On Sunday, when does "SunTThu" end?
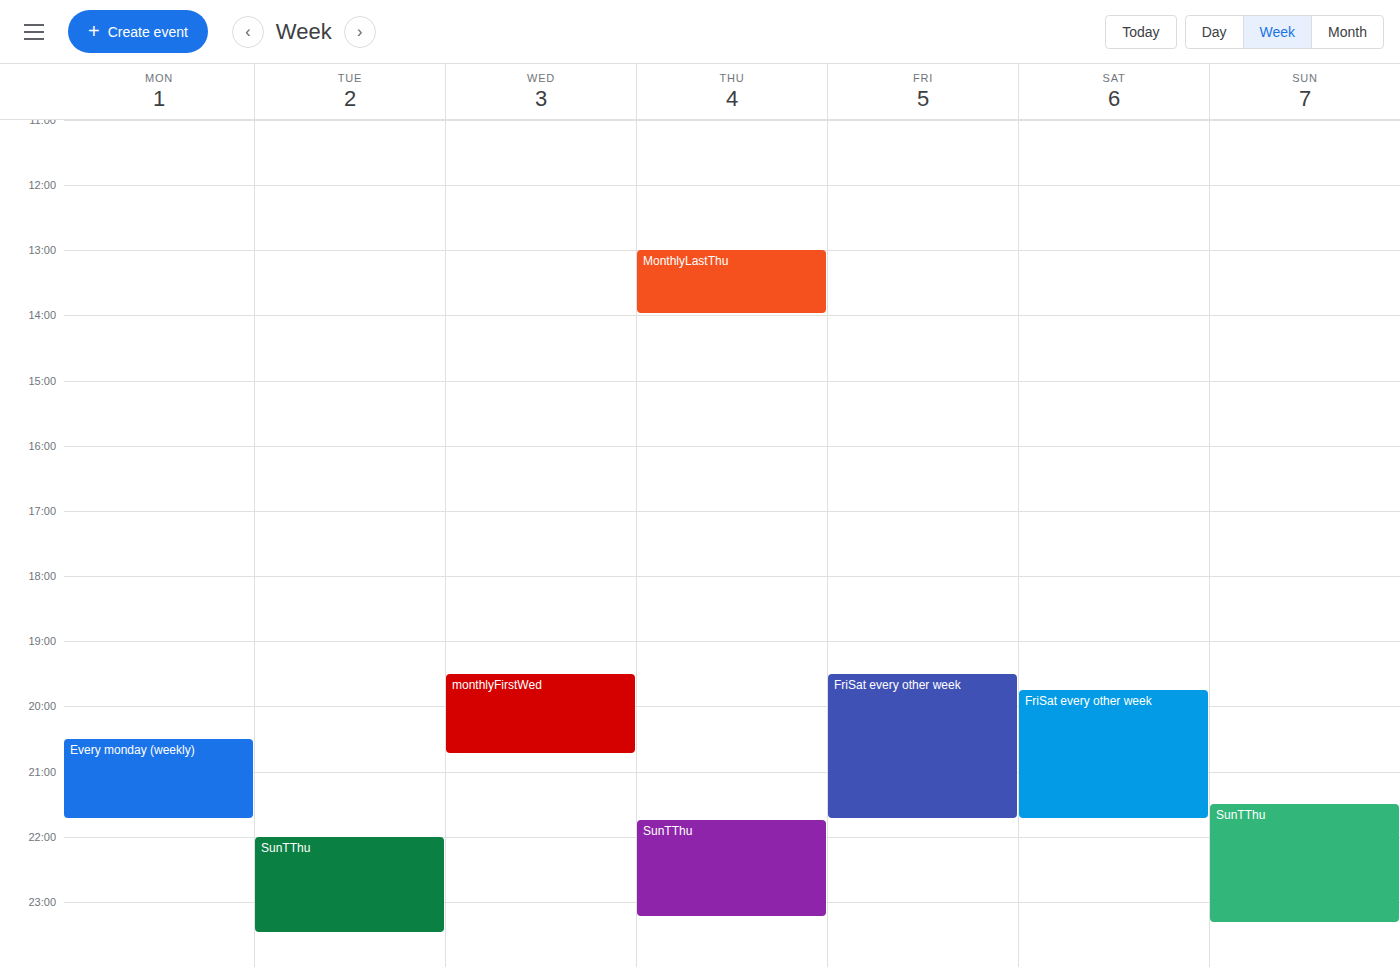
11:20 PM